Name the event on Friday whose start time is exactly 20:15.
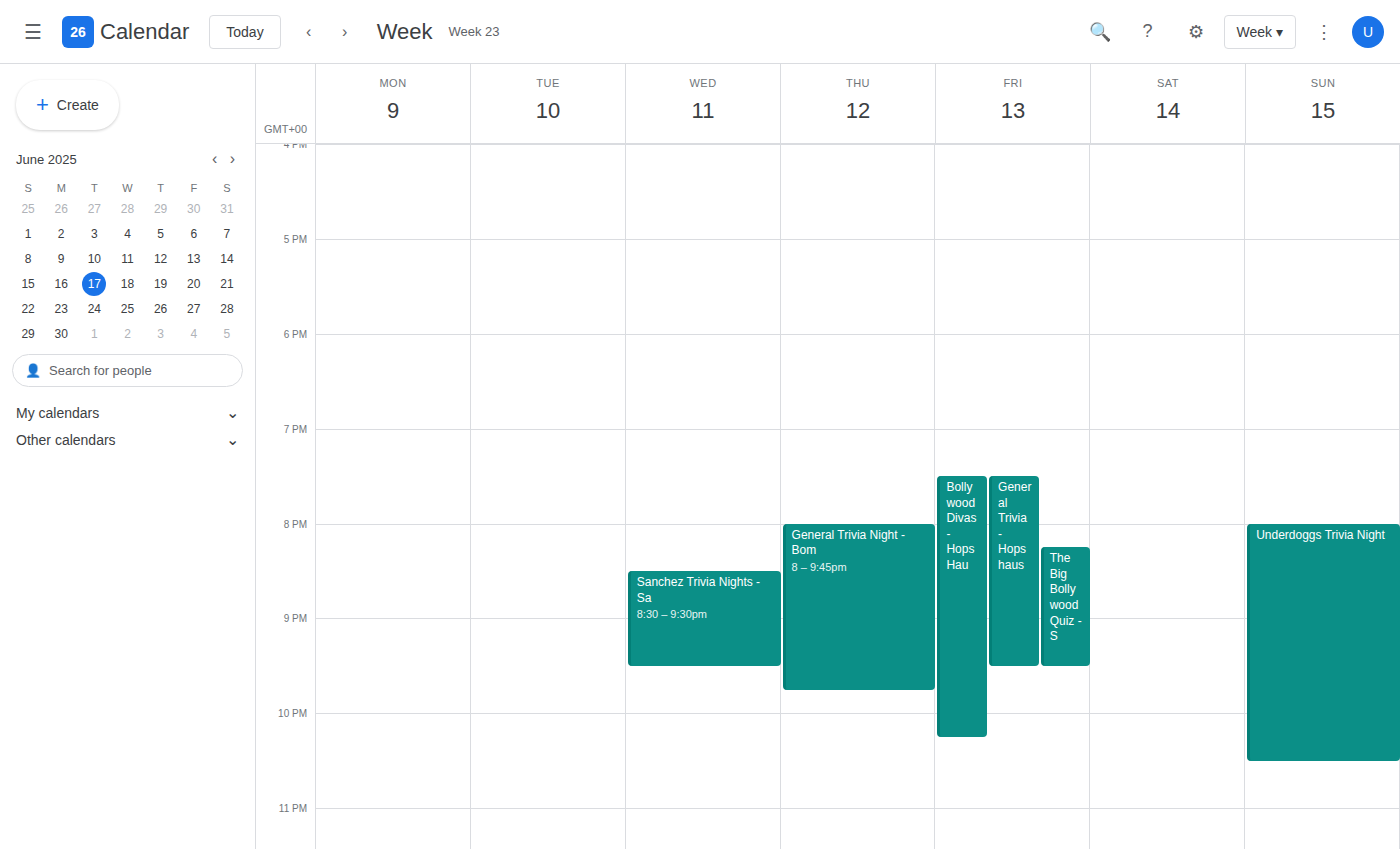
"The Big Bollywood Quiz - S"